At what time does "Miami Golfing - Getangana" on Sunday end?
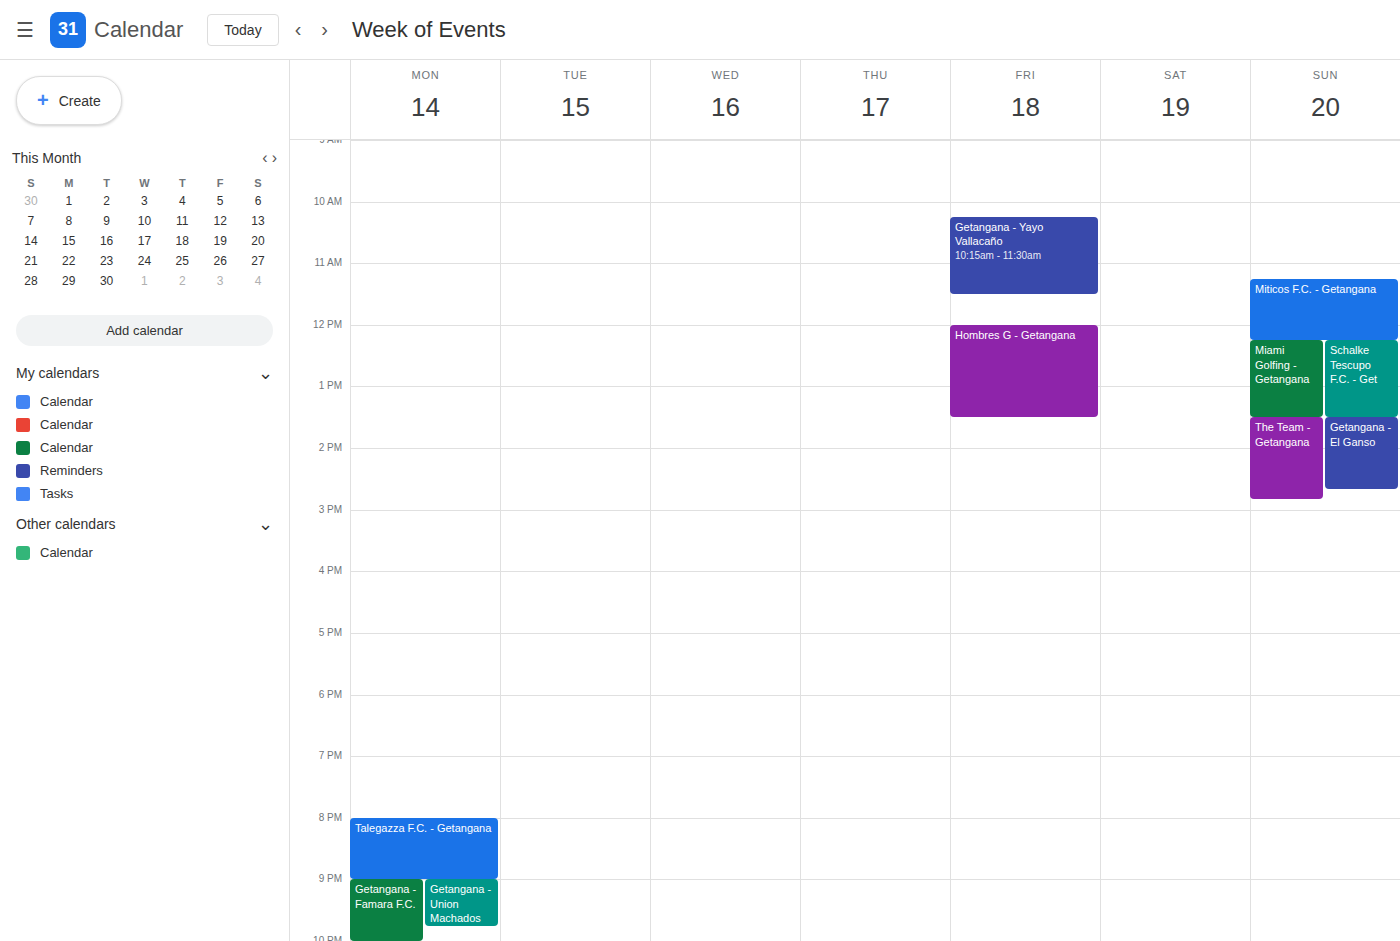
1:30 PM